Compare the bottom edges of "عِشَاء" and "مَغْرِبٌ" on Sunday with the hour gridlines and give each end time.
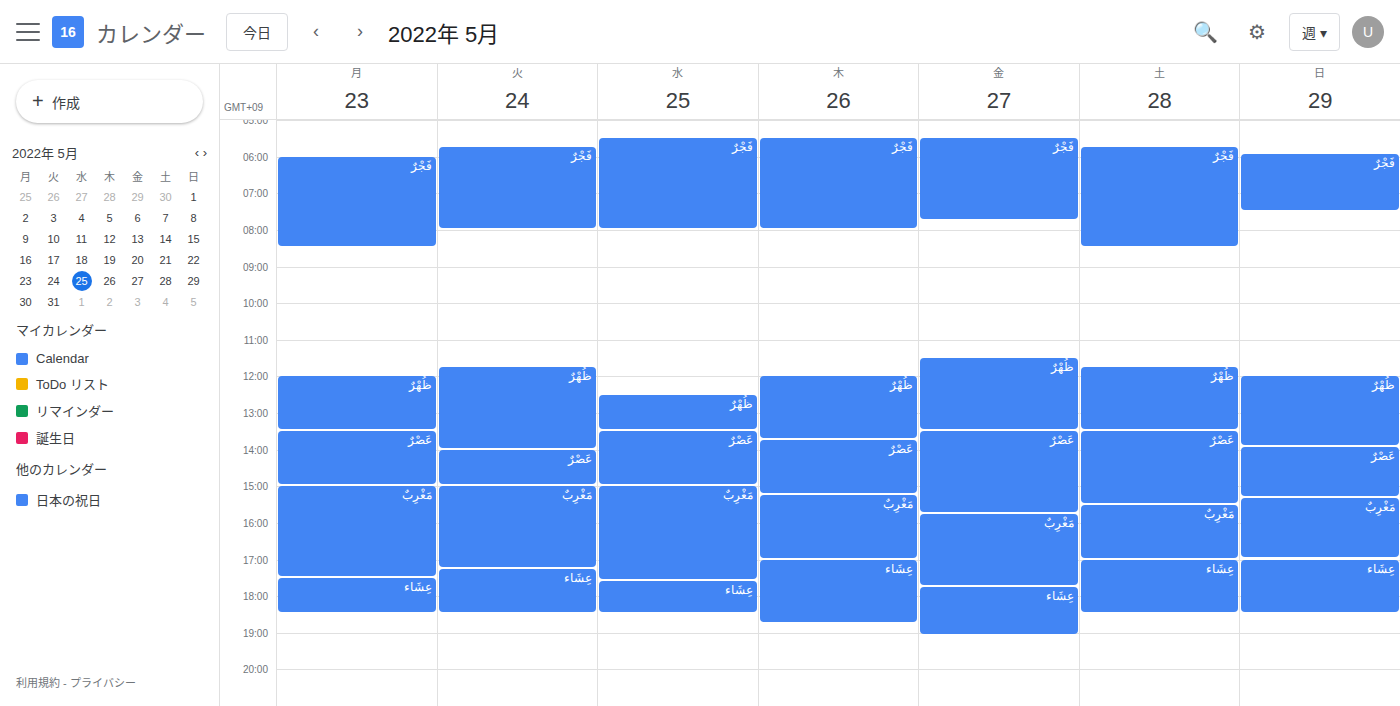
"عِشَاء": 6:30 PM, halfway between the 6 PM and 7 PM lines. "مَغْرِبٌ": 5:00 PM, exactly on the 5 PM line.